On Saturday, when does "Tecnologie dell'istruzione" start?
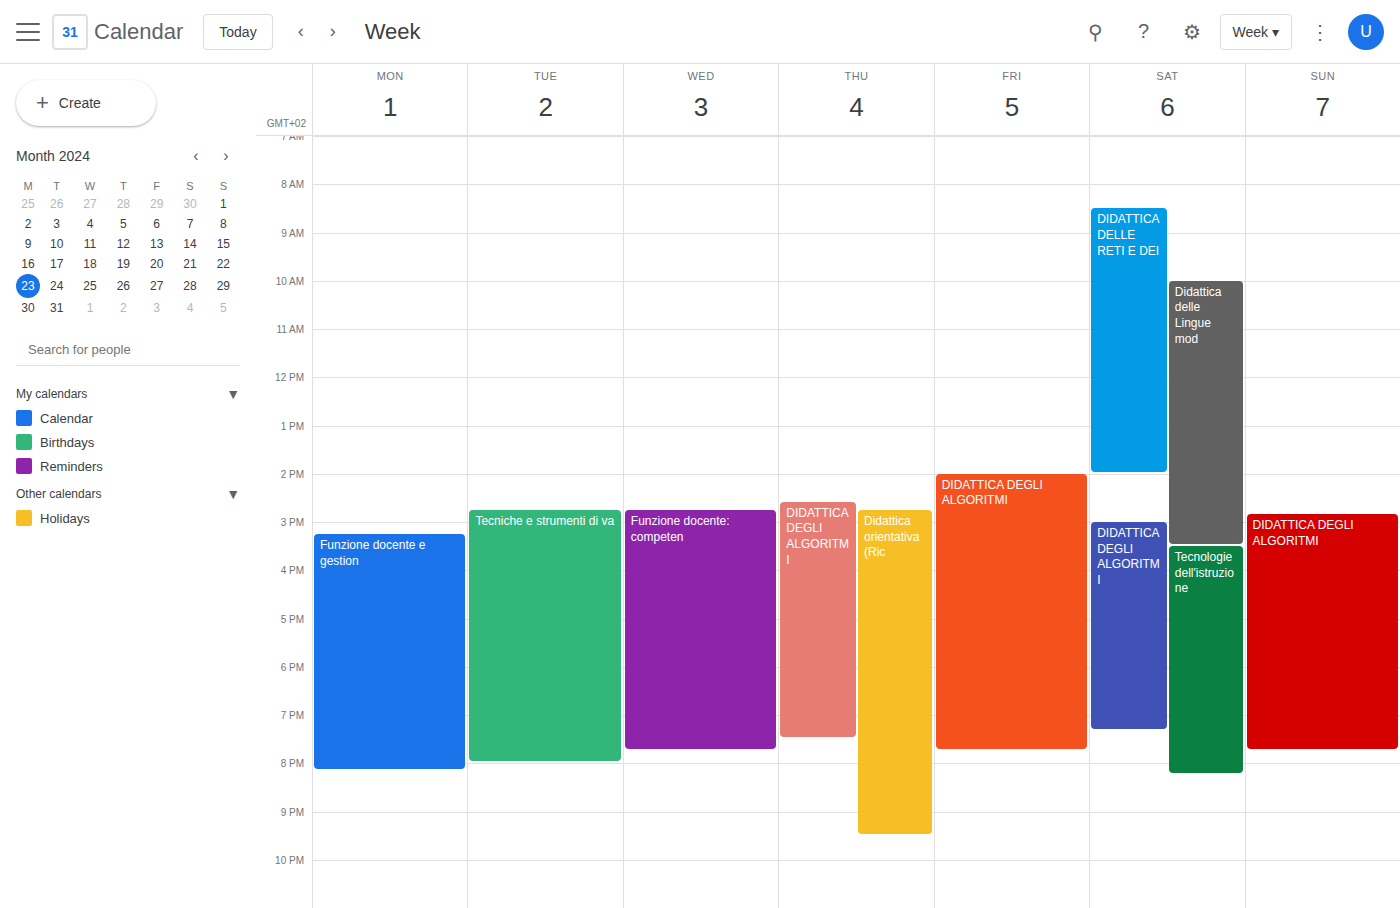
3:30 PM